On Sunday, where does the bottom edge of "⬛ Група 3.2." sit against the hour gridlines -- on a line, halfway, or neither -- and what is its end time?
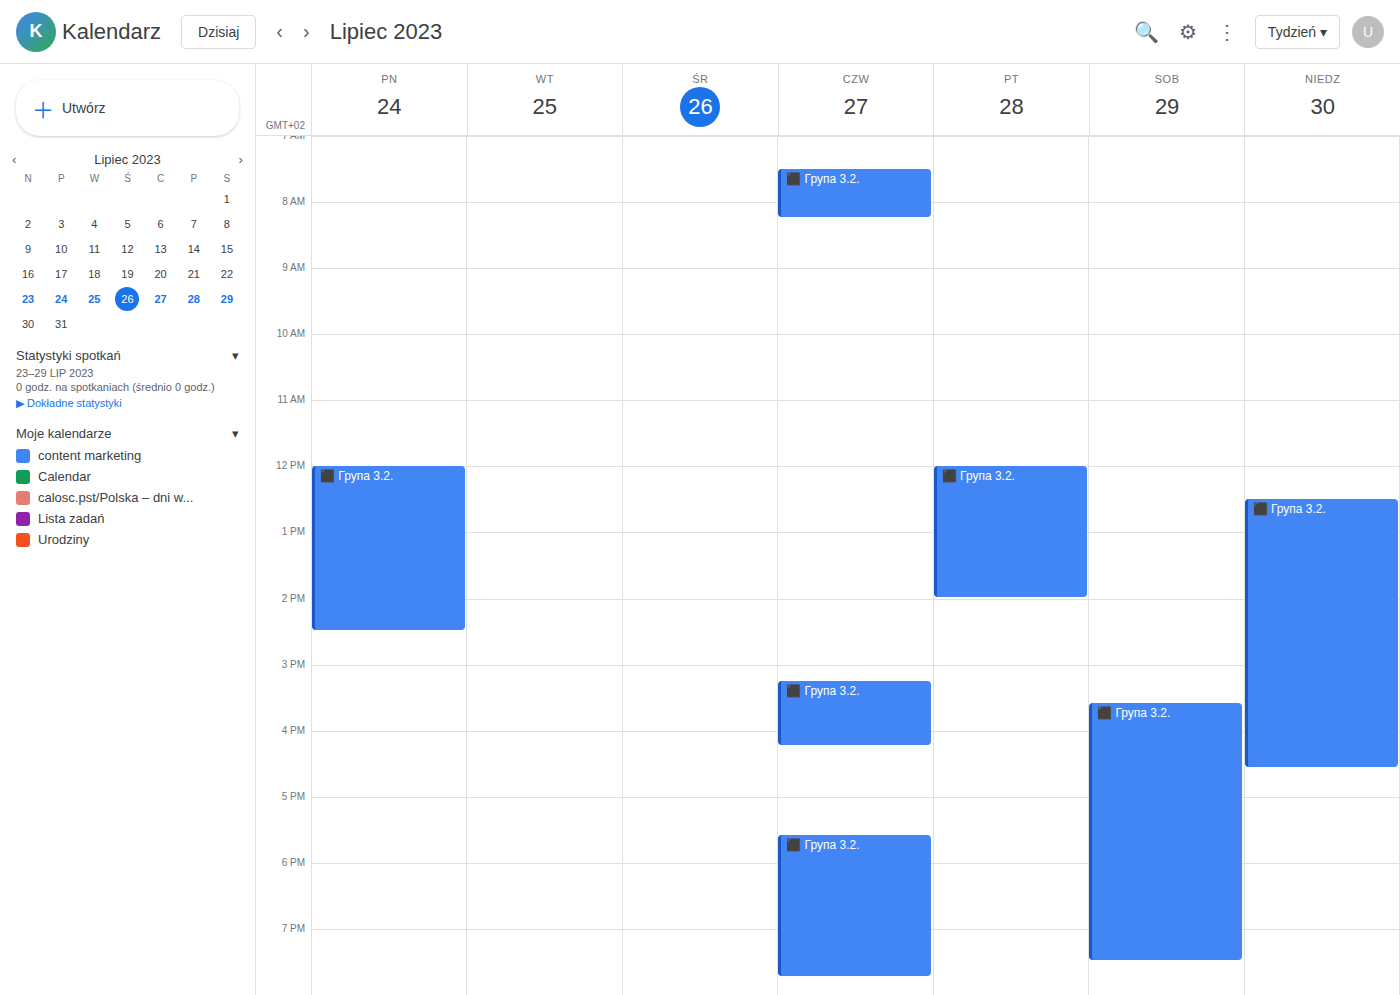
4:35 PM -- neither: 35 minutes below the 4 PM line and 25 minutes above the 5 PM line.